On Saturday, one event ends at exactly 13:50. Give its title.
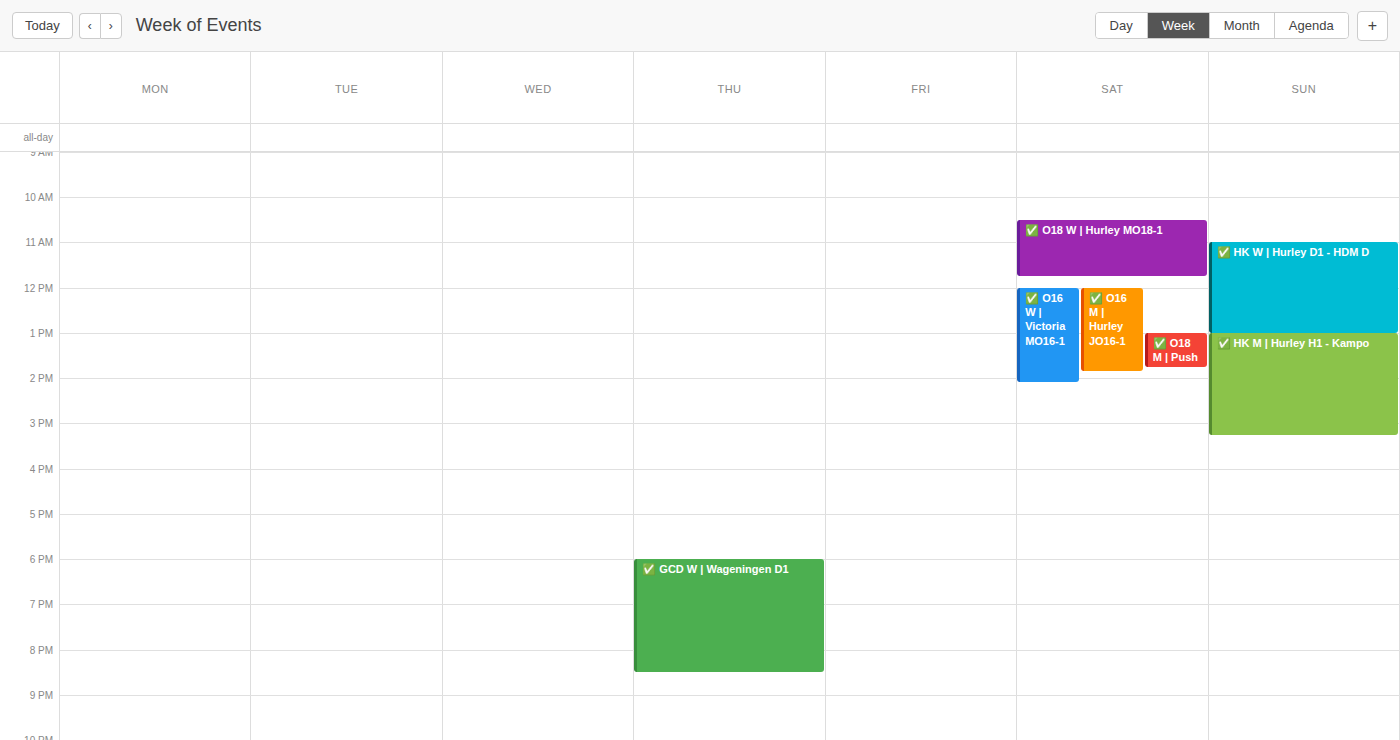
"✅ O16 M | Hurley JO16-1"